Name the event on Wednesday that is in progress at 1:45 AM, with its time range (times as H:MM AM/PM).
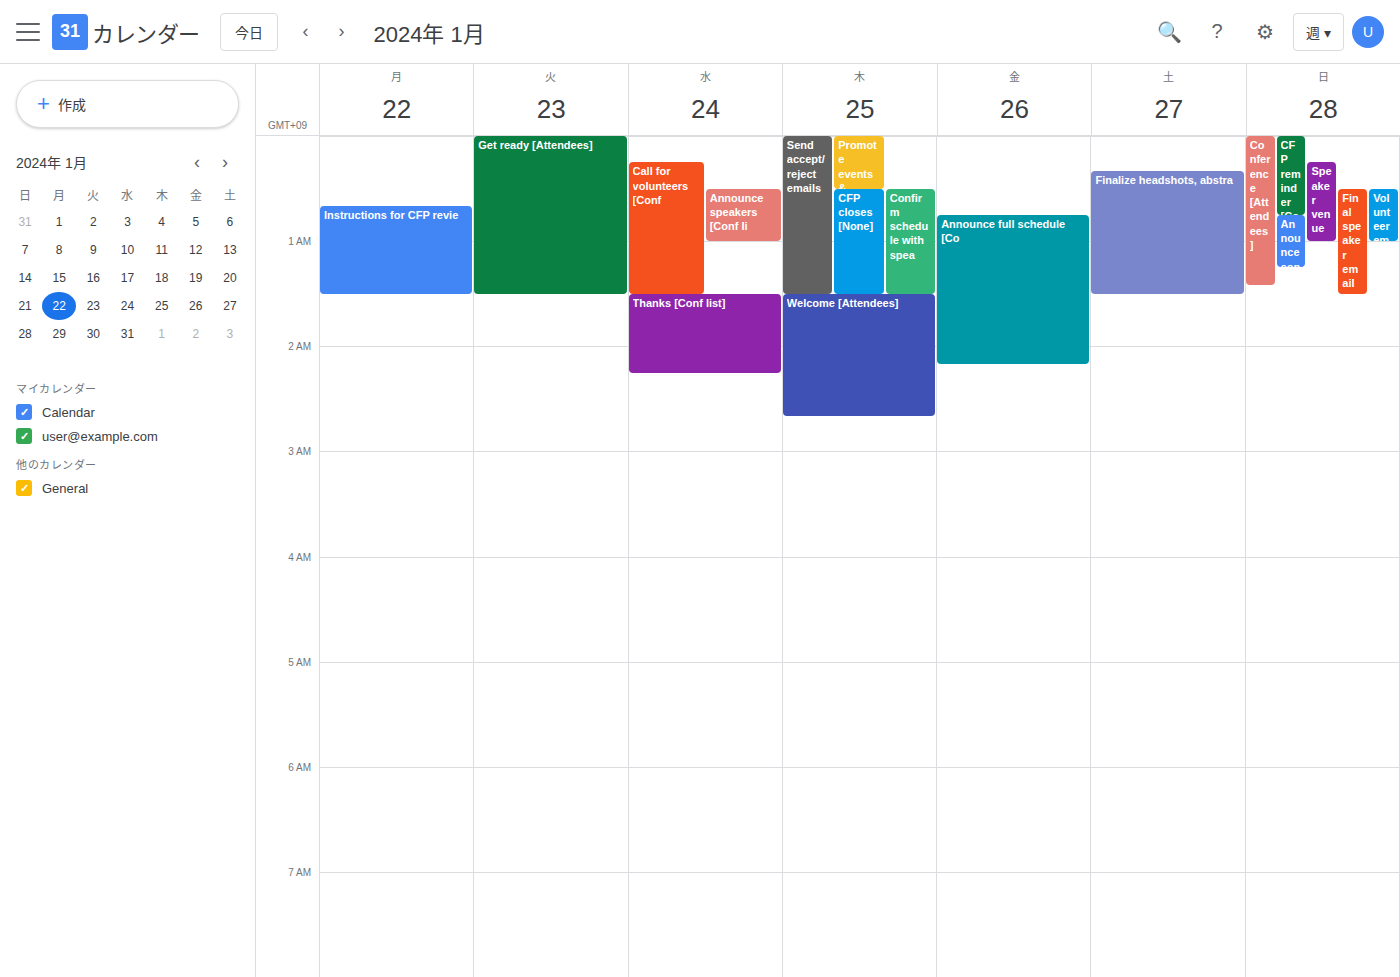
"Thanks [Conf list]", 1:30 AM to 2:15 AM